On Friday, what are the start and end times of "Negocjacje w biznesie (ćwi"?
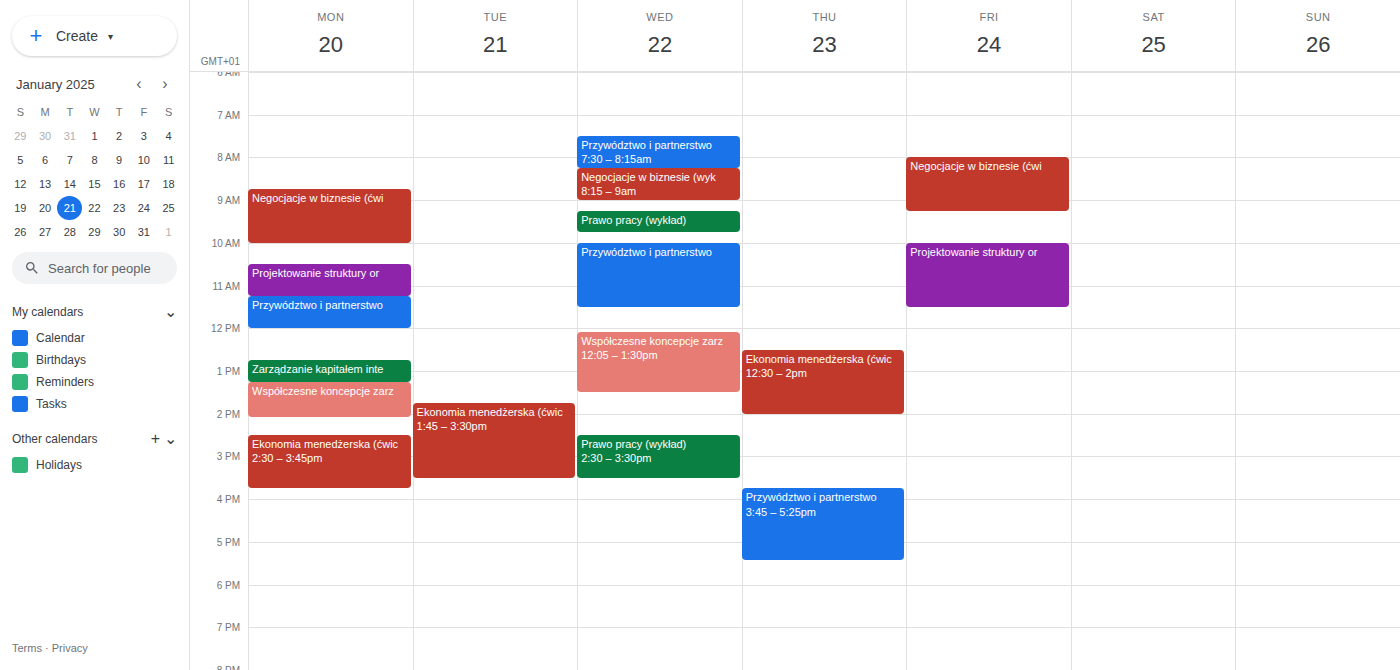
8:00 AM to 9:15 AM